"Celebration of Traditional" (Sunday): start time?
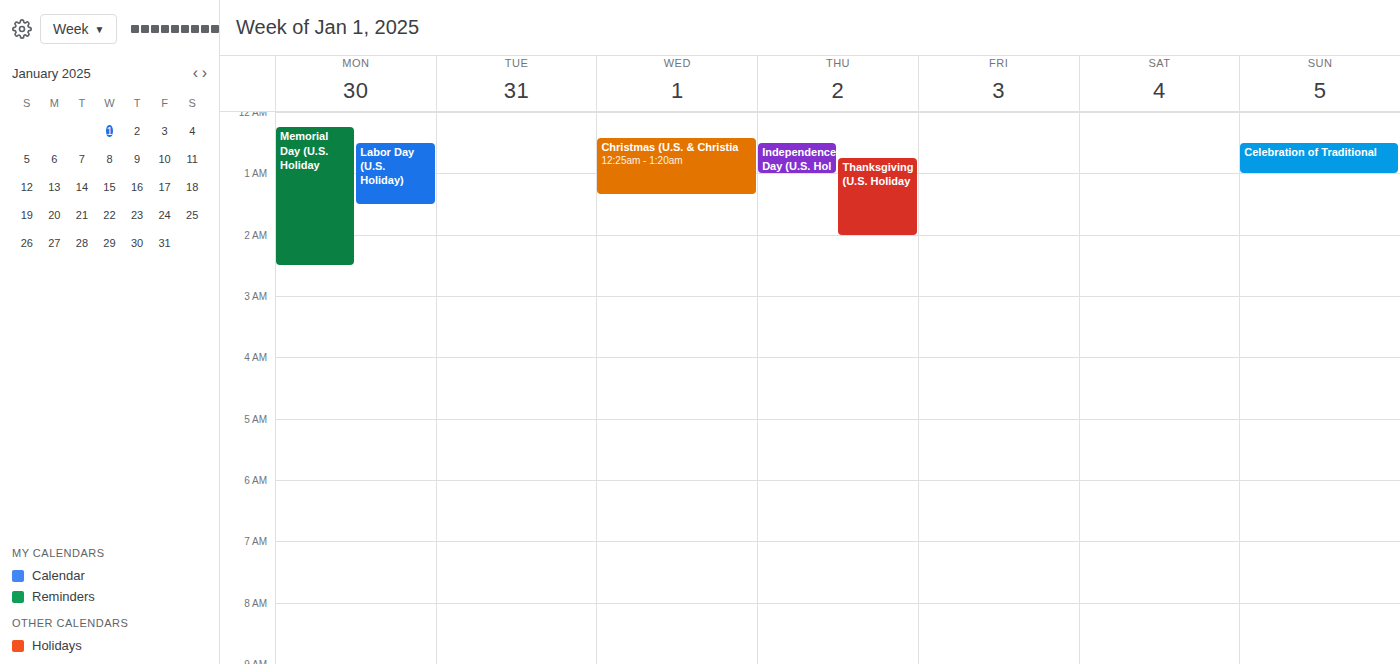
12:30 AM